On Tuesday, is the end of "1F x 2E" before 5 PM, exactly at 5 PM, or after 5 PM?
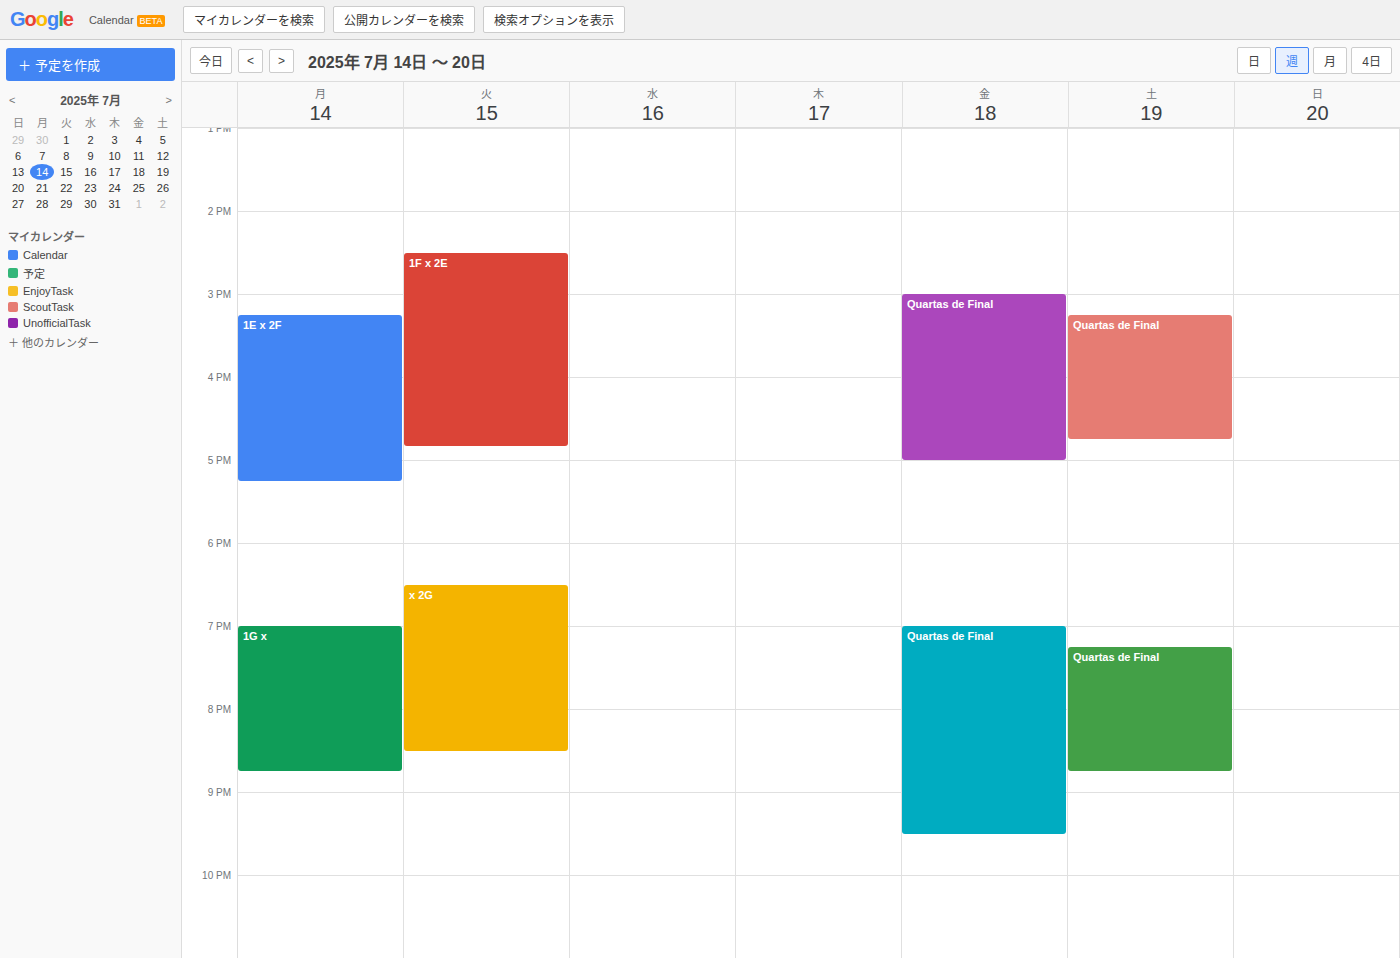
4:50 PM -- before 5 PM, 10 minutes above the 5 PM line.